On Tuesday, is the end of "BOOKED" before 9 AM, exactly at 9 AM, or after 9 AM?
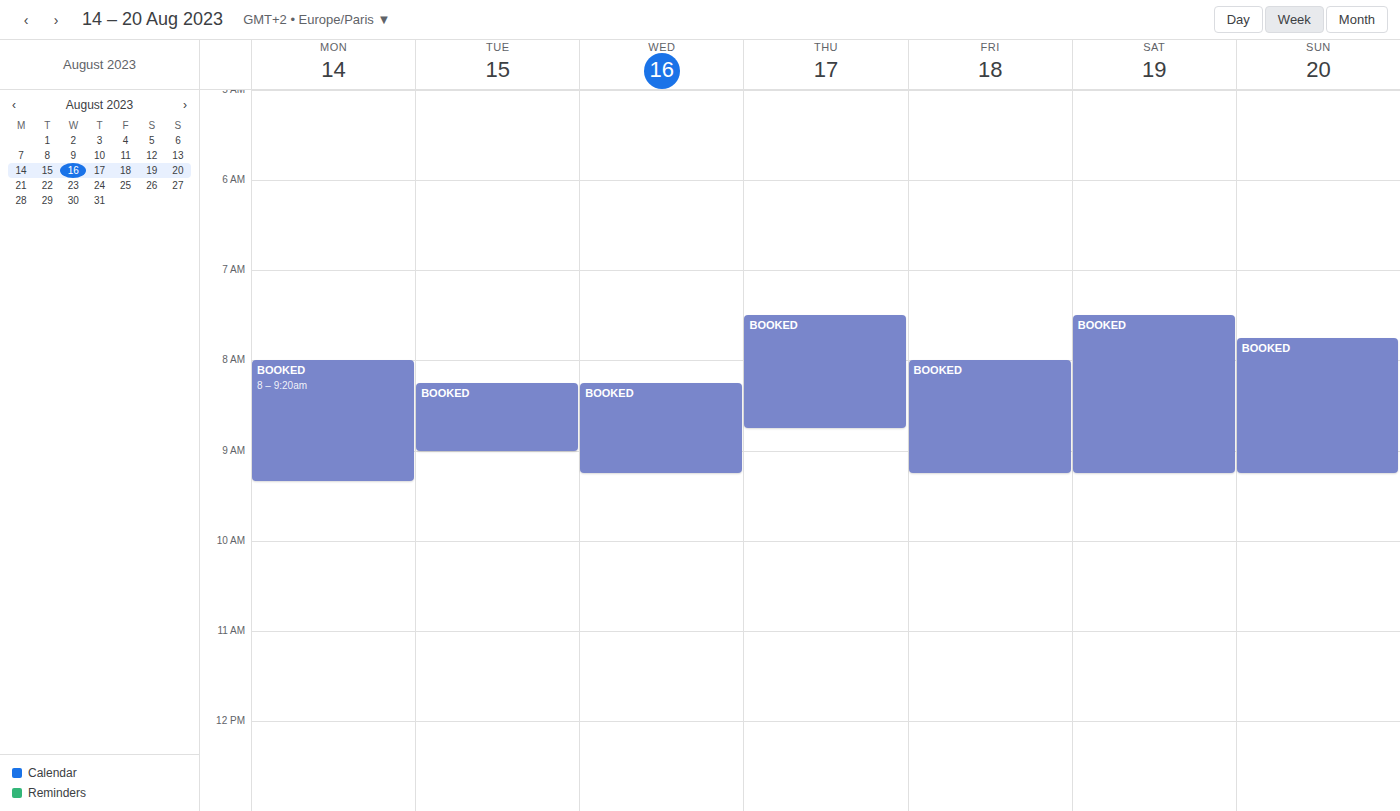
9:00 AM -- exactly at 9 AM, on the 9 AM line.